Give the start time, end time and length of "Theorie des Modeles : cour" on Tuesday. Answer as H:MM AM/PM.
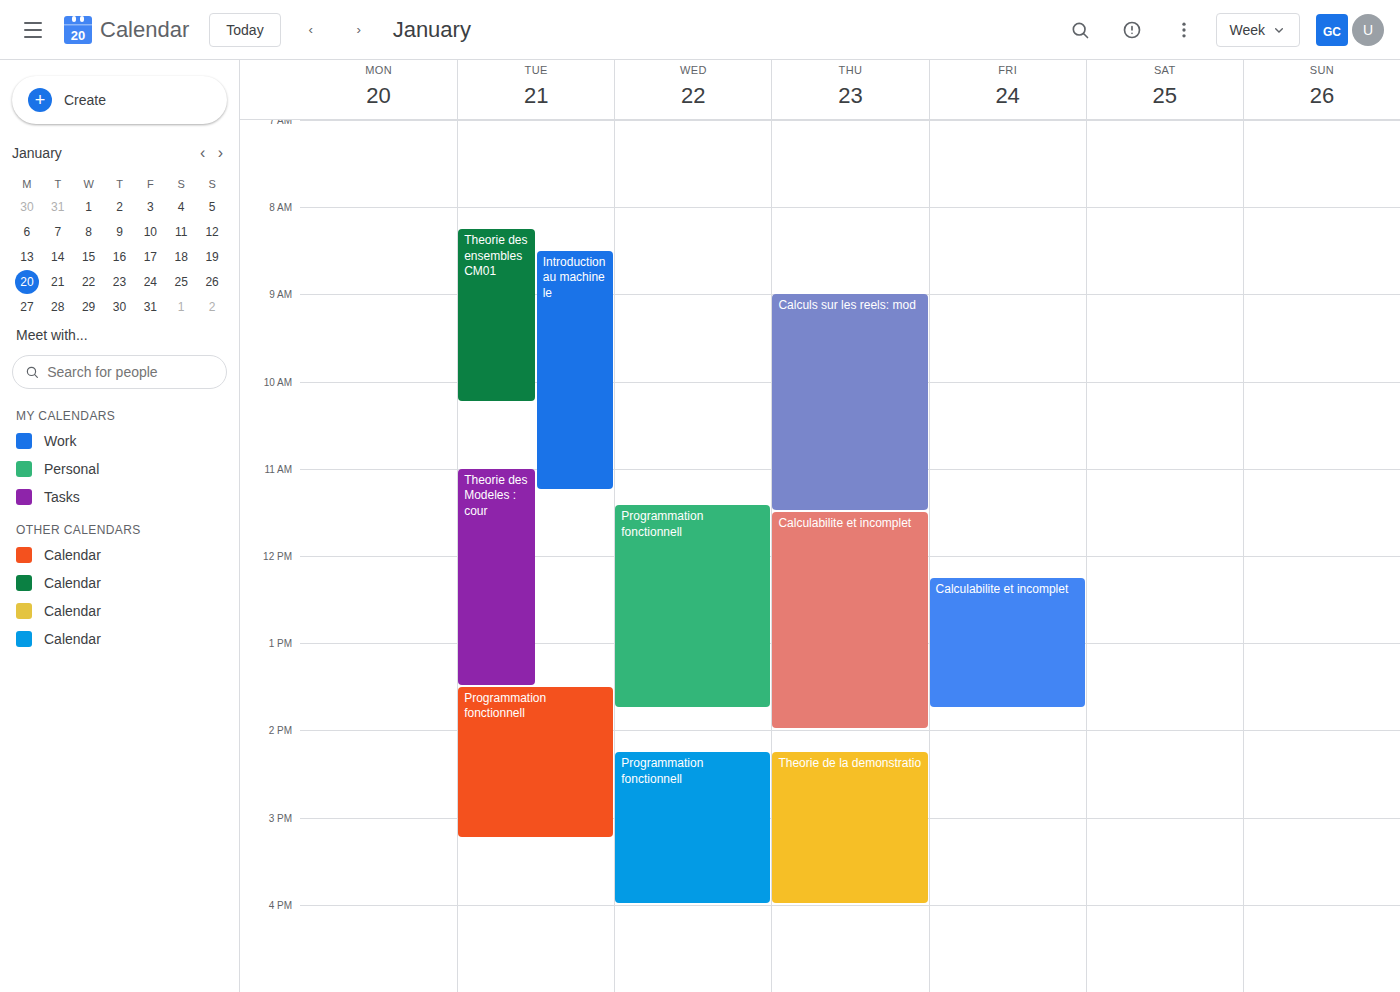
11:00 AM to 1:30 PM, 2 hours 30 minutes